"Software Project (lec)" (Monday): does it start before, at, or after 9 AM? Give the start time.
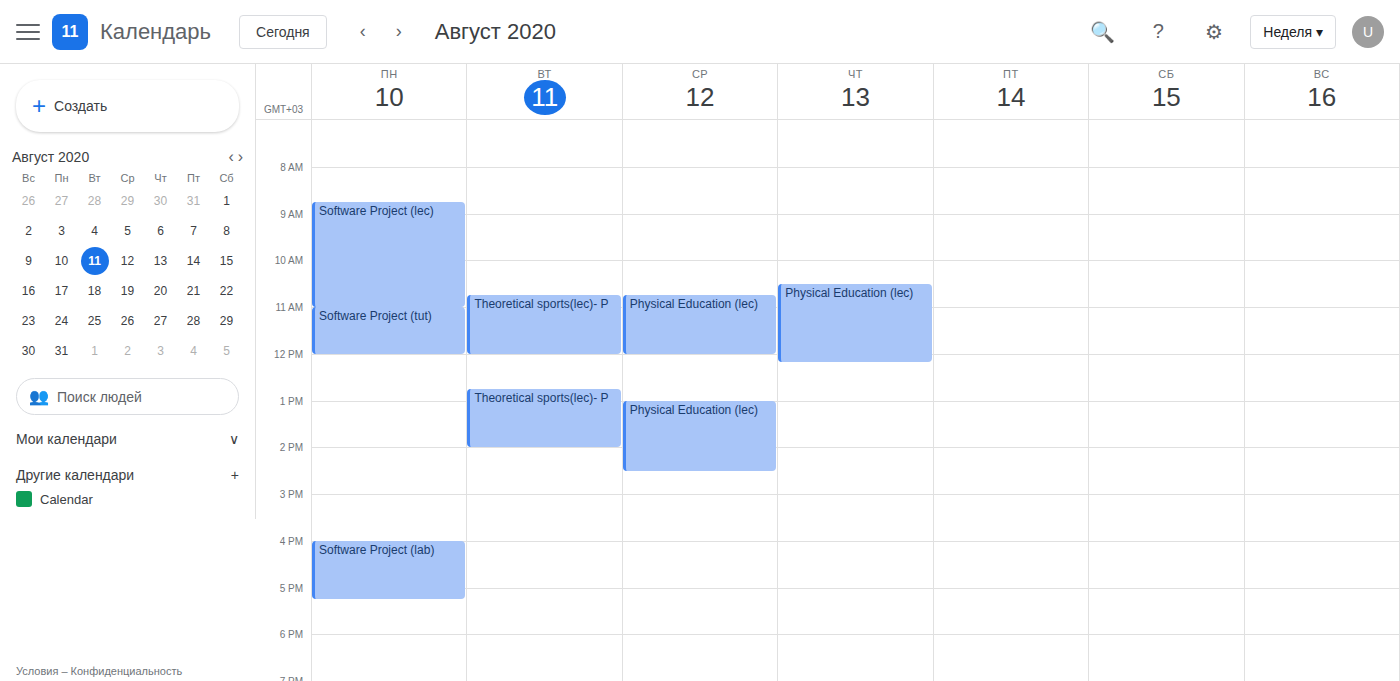
8:45 AM -- before 9 AM, 15 minutes above the 9 AM line.